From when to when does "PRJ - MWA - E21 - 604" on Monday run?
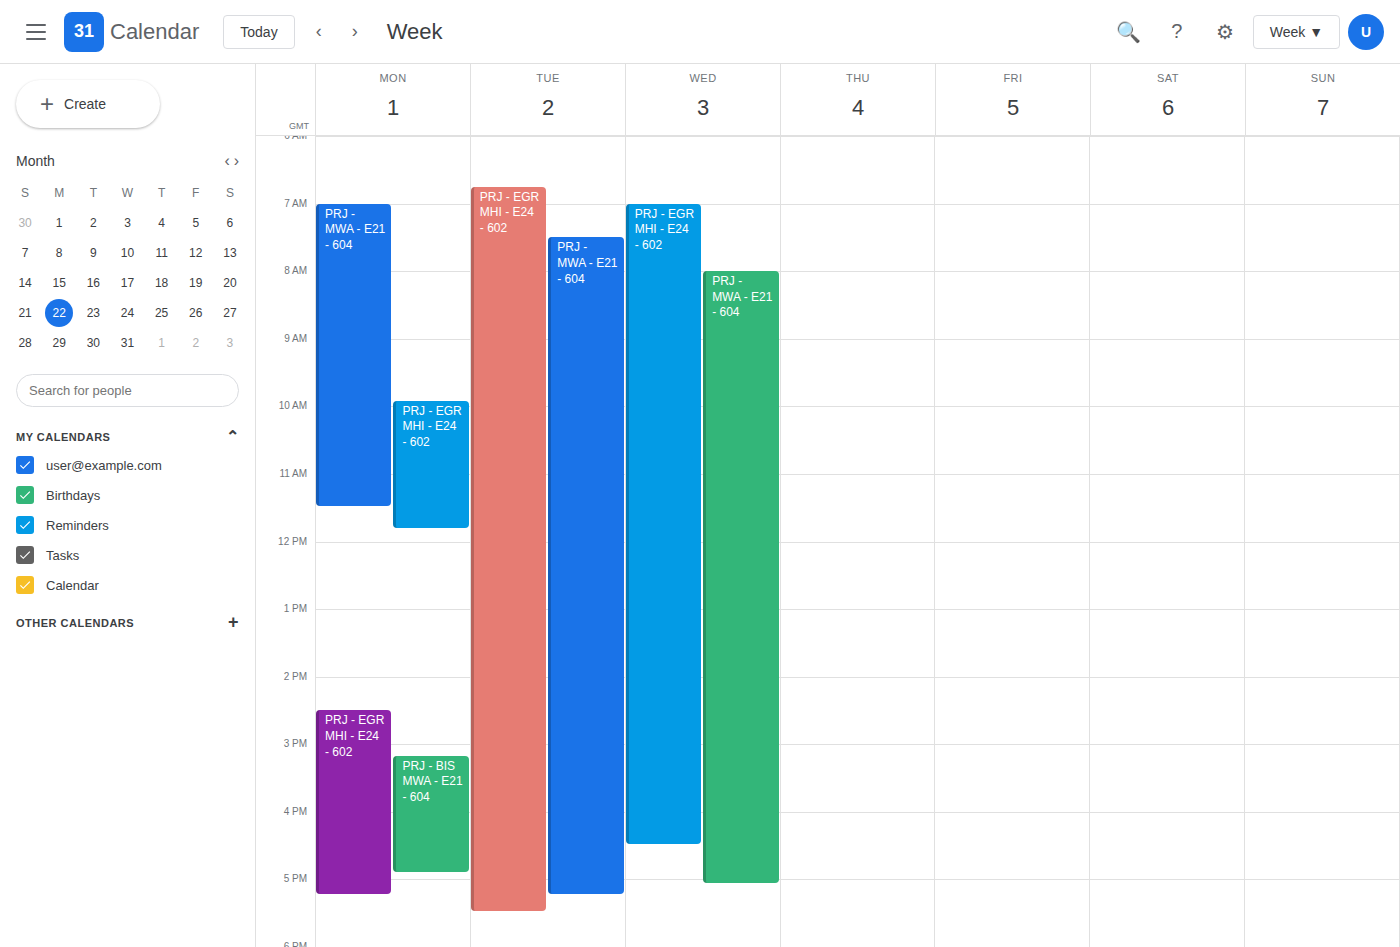
7:00 AM to 11:30 AM